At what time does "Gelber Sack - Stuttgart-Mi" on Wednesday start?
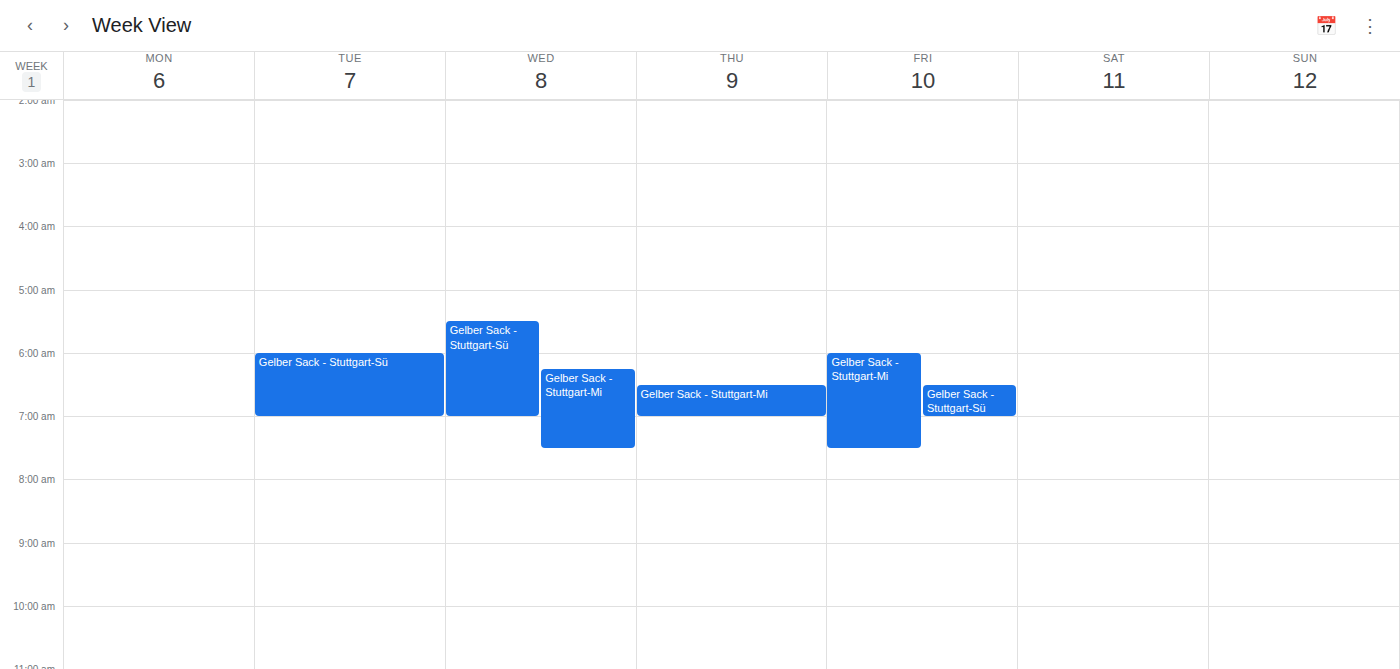
6:15 AM